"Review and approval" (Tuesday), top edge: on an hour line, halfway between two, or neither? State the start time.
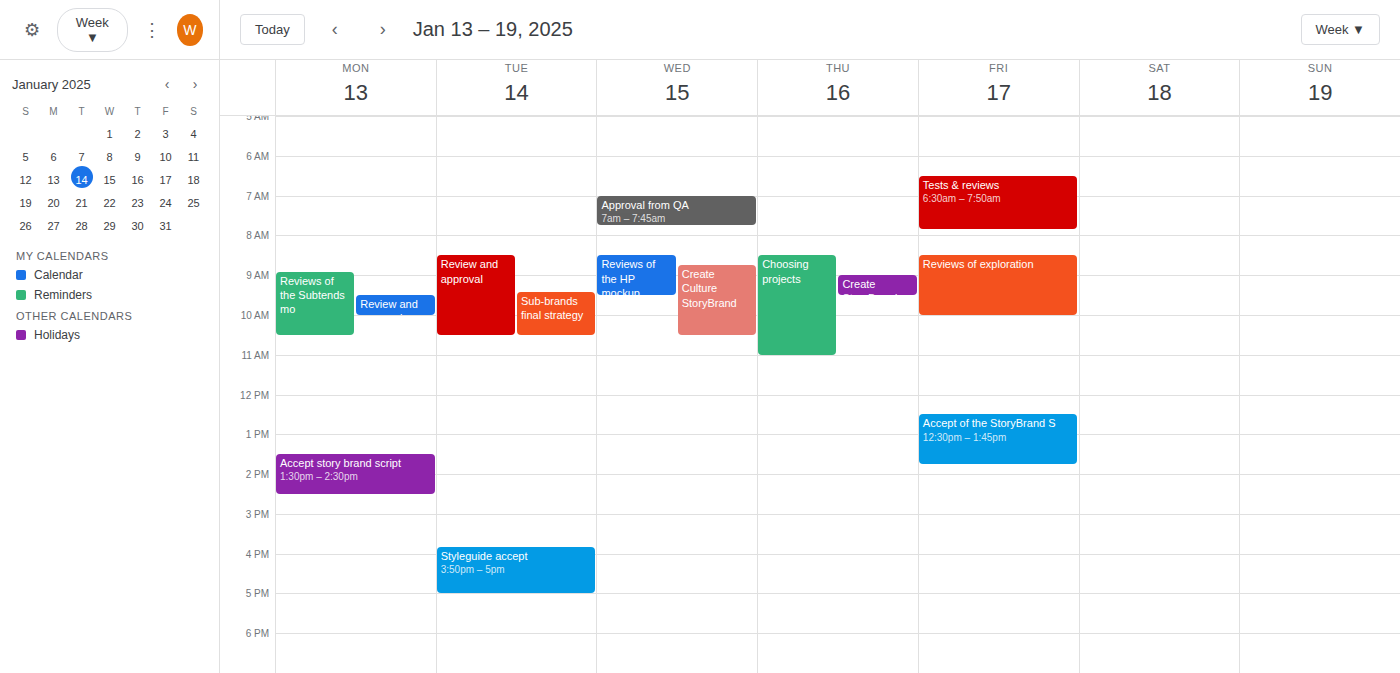
8:30 AM -- halfway between the 8 AM and 9 AM lines.